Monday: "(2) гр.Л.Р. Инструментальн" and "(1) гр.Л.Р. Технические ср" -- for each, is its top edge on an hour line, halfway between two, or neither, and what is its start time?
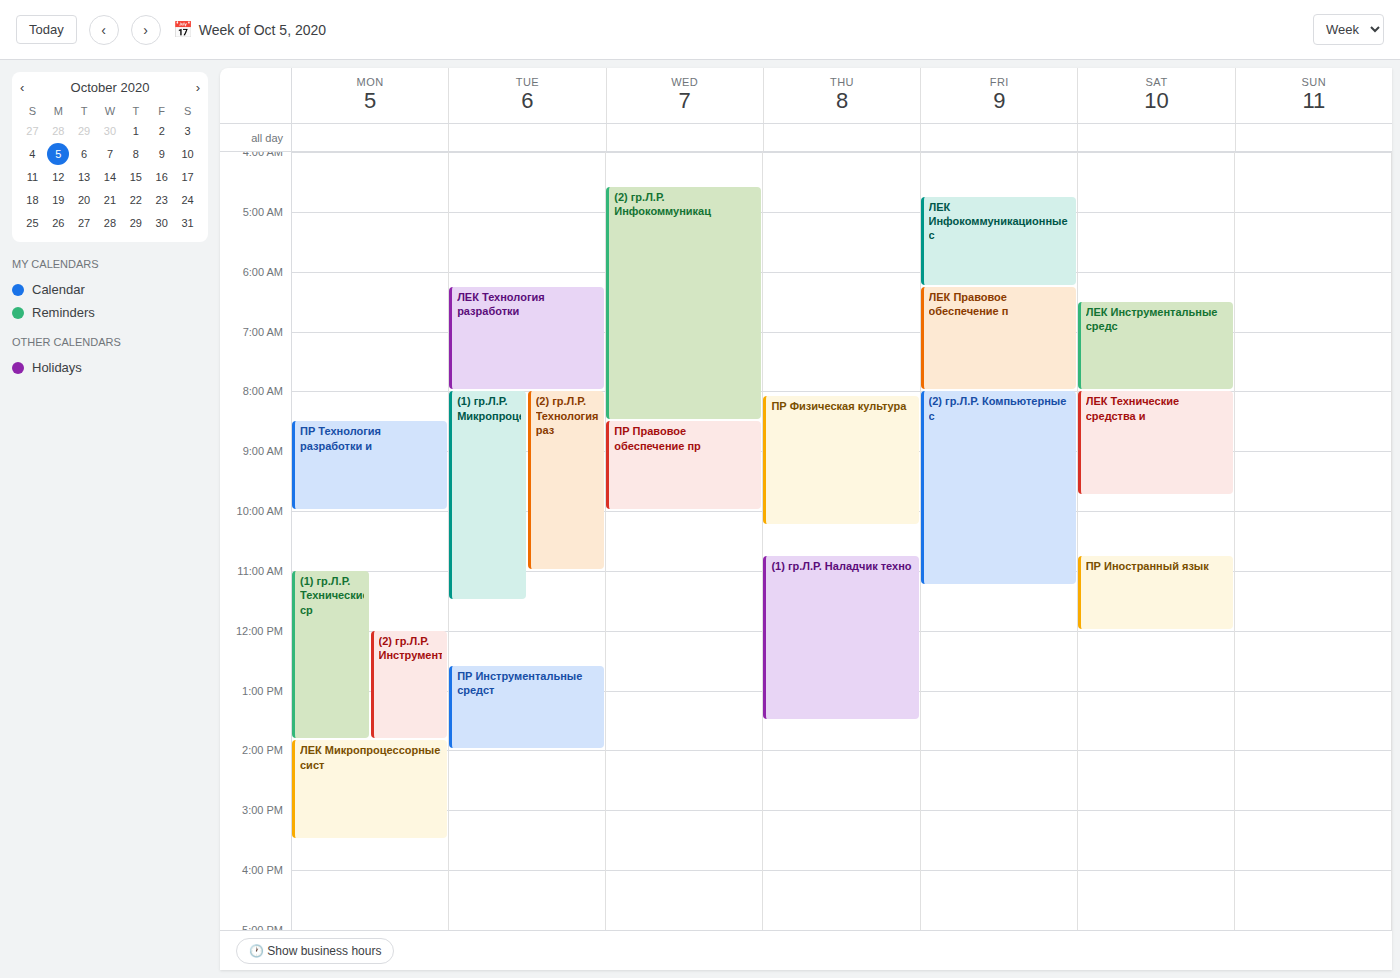
"(2) гр.Л.Р. Инструментальн": 12:00 PM, exactly on the 12 PM line. "(1) гр.Л.Р. Технические ср": 11:00 AM, exactly on the 11 AM line.